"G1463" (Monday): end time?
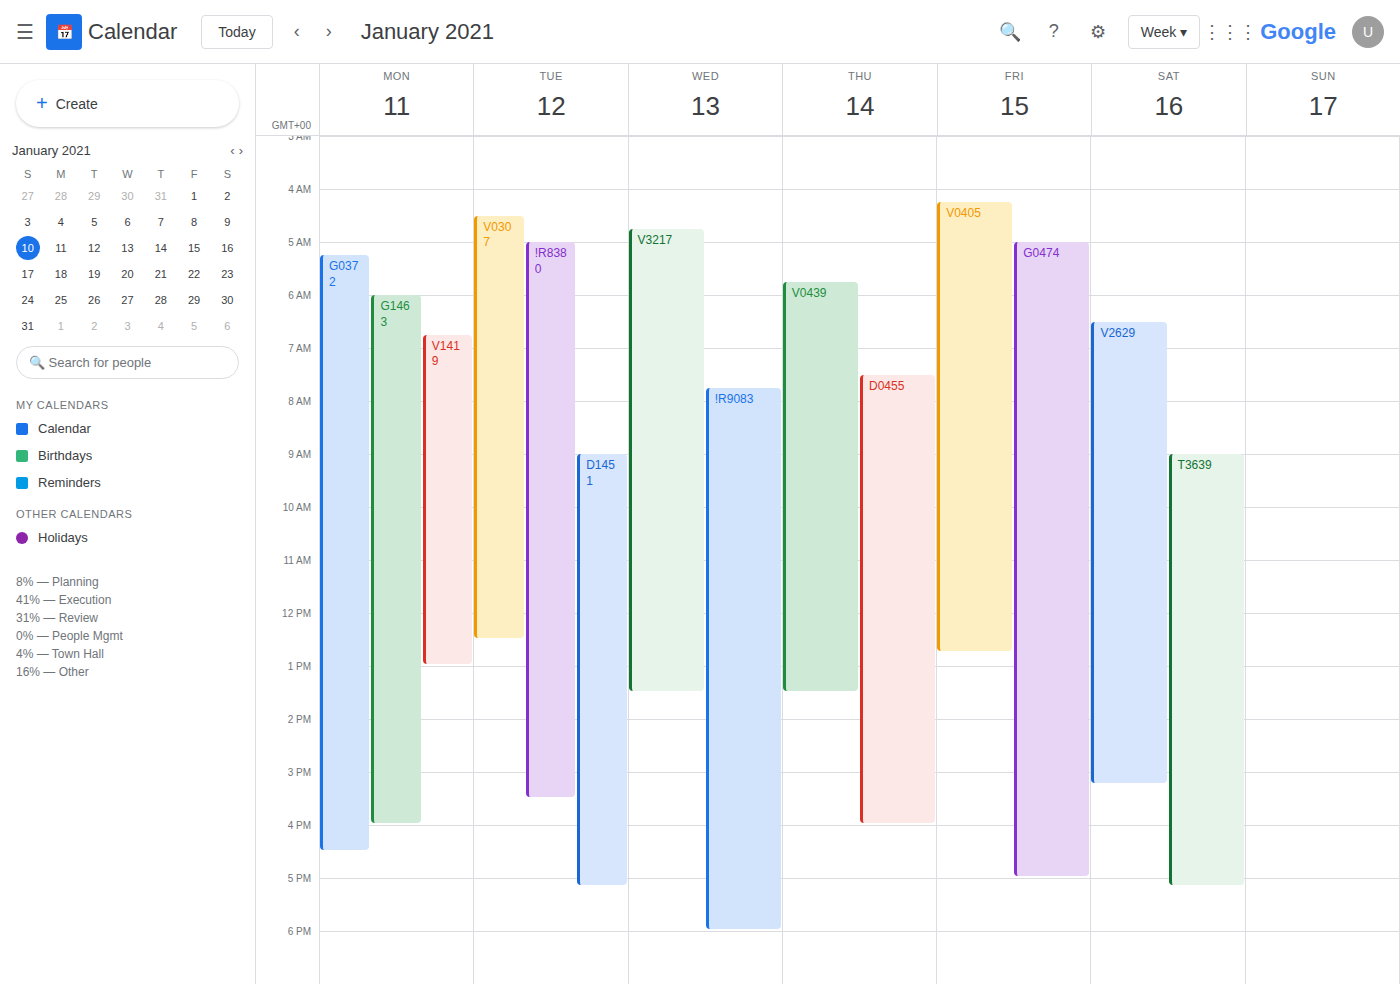
4:00 PM